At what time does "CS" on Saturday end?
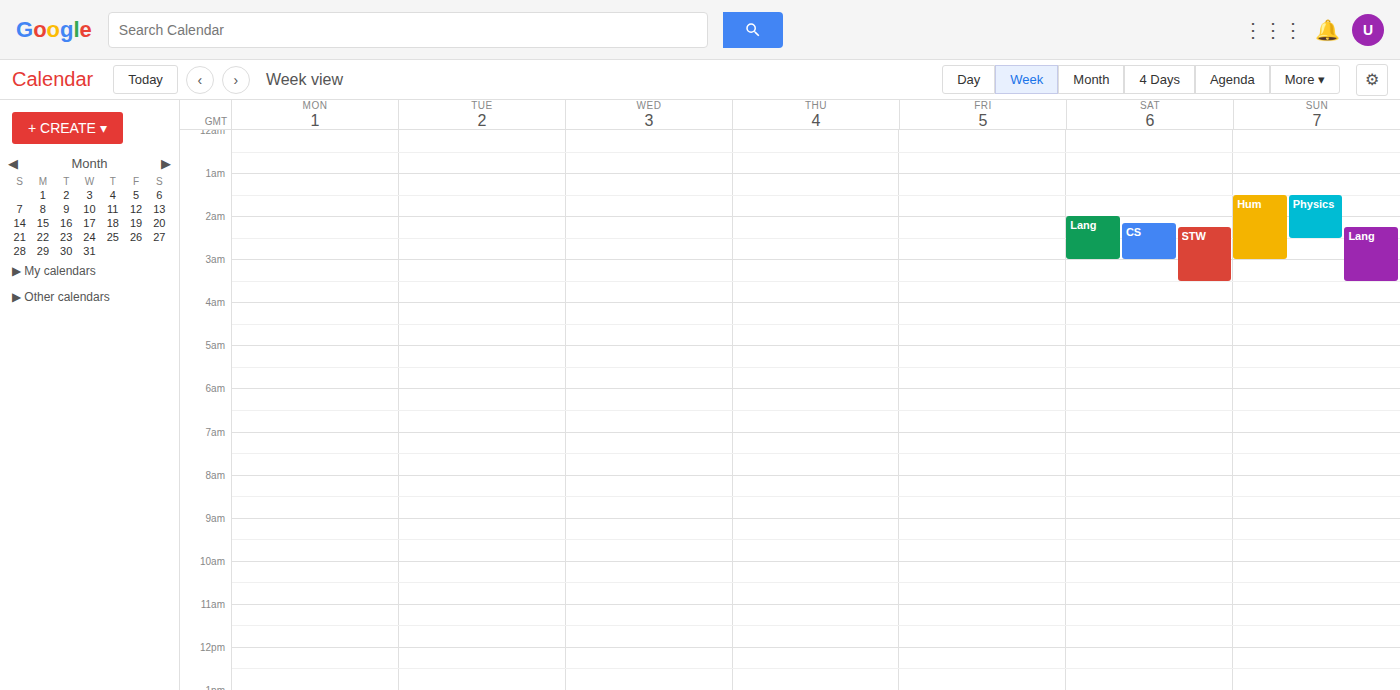
3:00 AM